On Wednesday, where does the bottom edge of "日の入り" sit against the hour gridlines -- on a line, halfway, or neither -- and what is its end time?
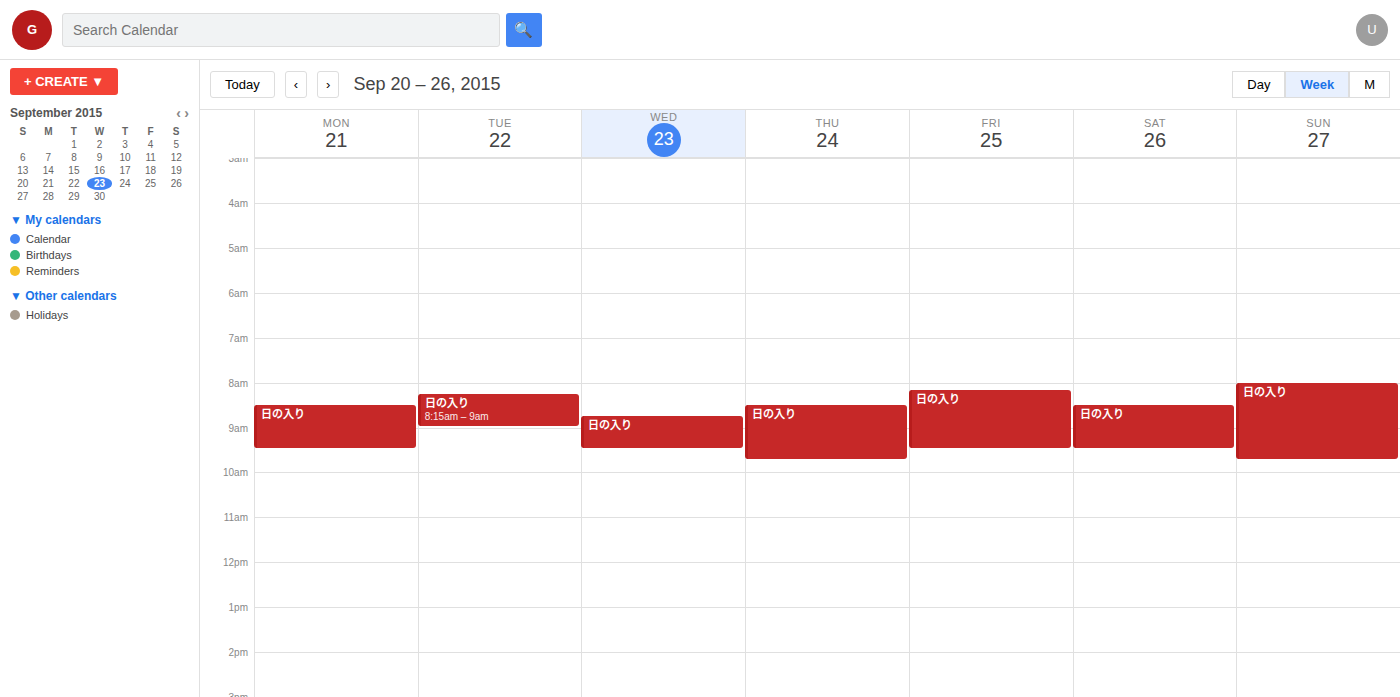
09:30 -- halfway between the 09:00 and 10:00 lines.